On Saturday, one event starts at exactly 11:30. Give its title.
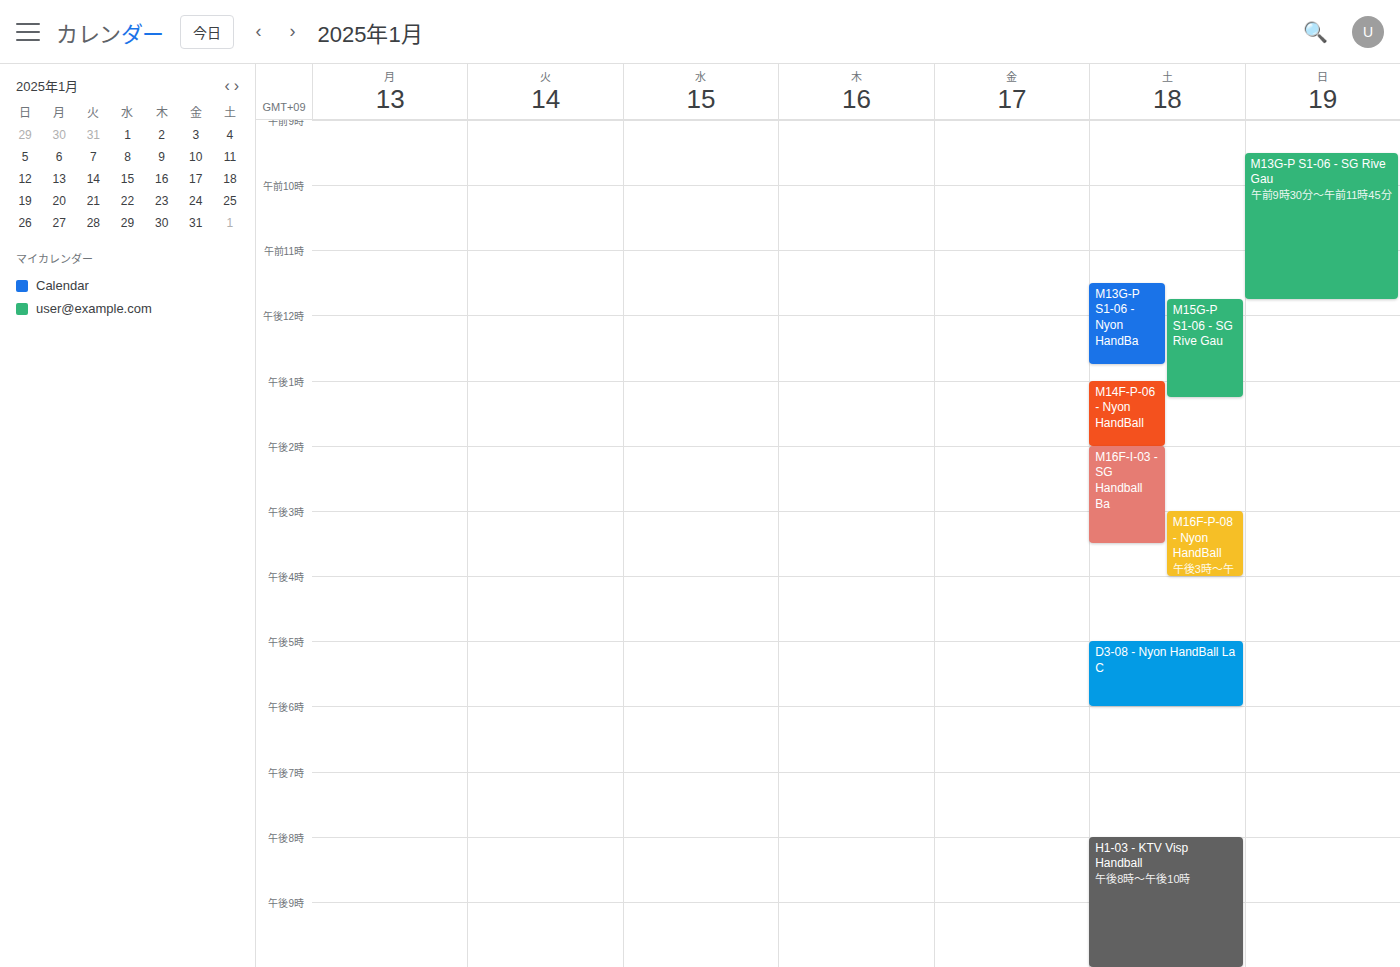
"M13G-P S1-06 - Nyon HandBa"